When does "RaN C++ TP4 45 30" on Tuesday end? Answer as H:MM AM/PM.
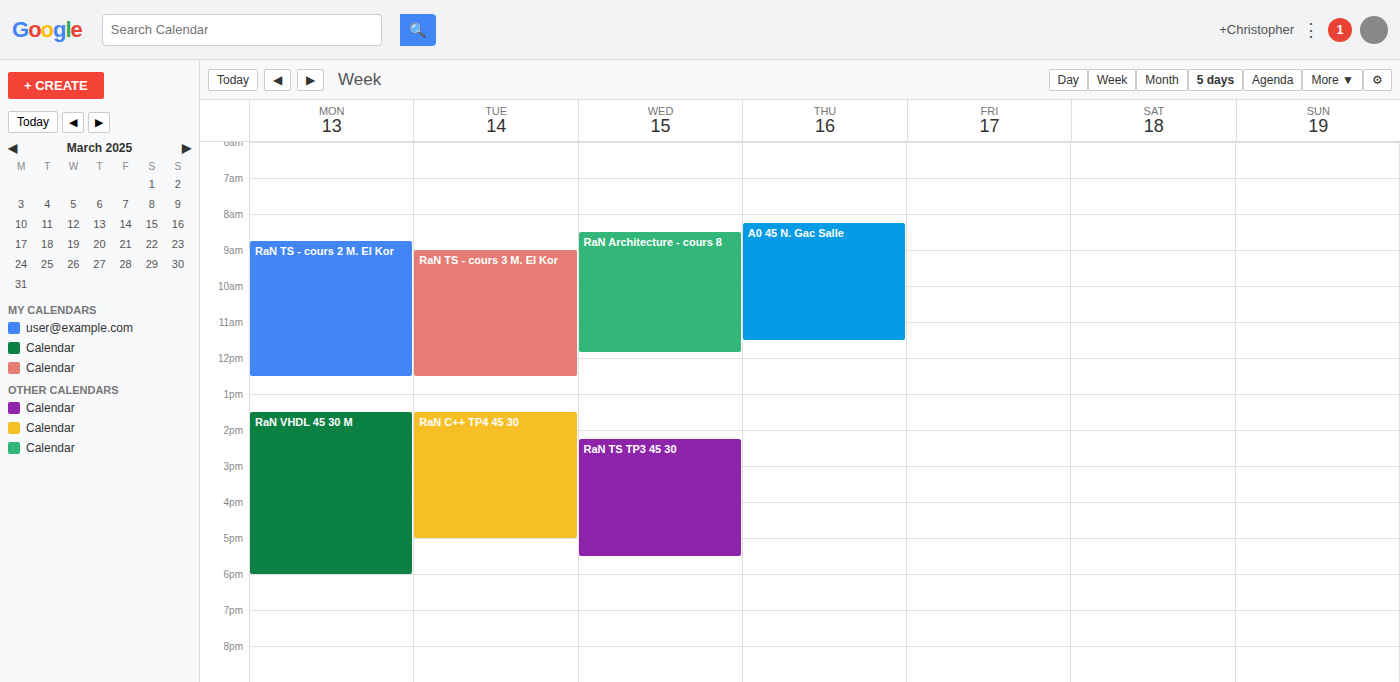
5:00 PM